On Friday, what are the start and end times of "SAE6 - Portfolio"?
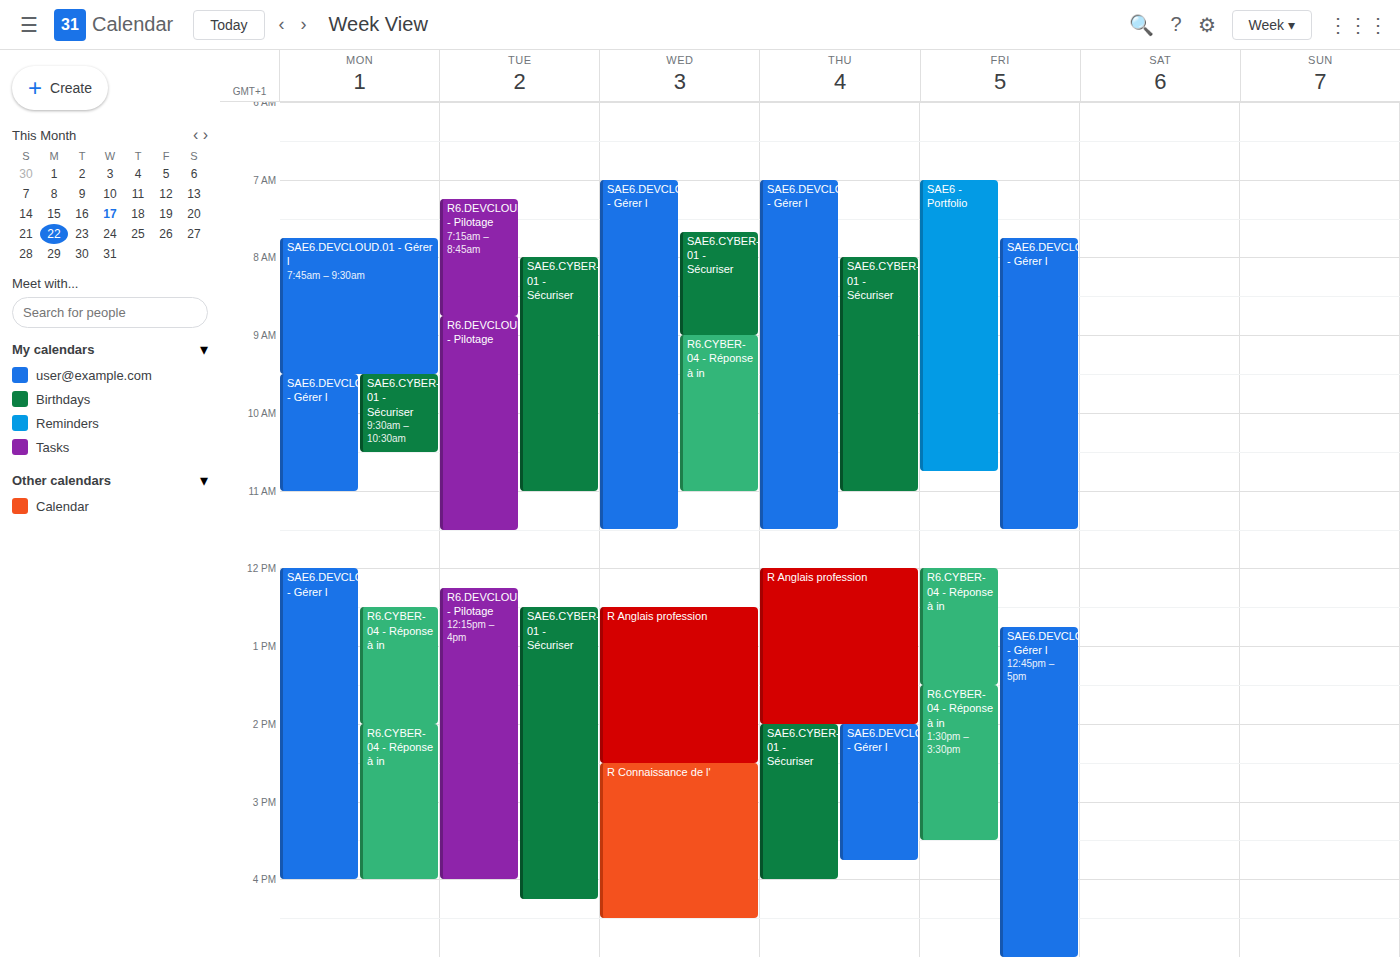
7:00 AM to 10:45 AM